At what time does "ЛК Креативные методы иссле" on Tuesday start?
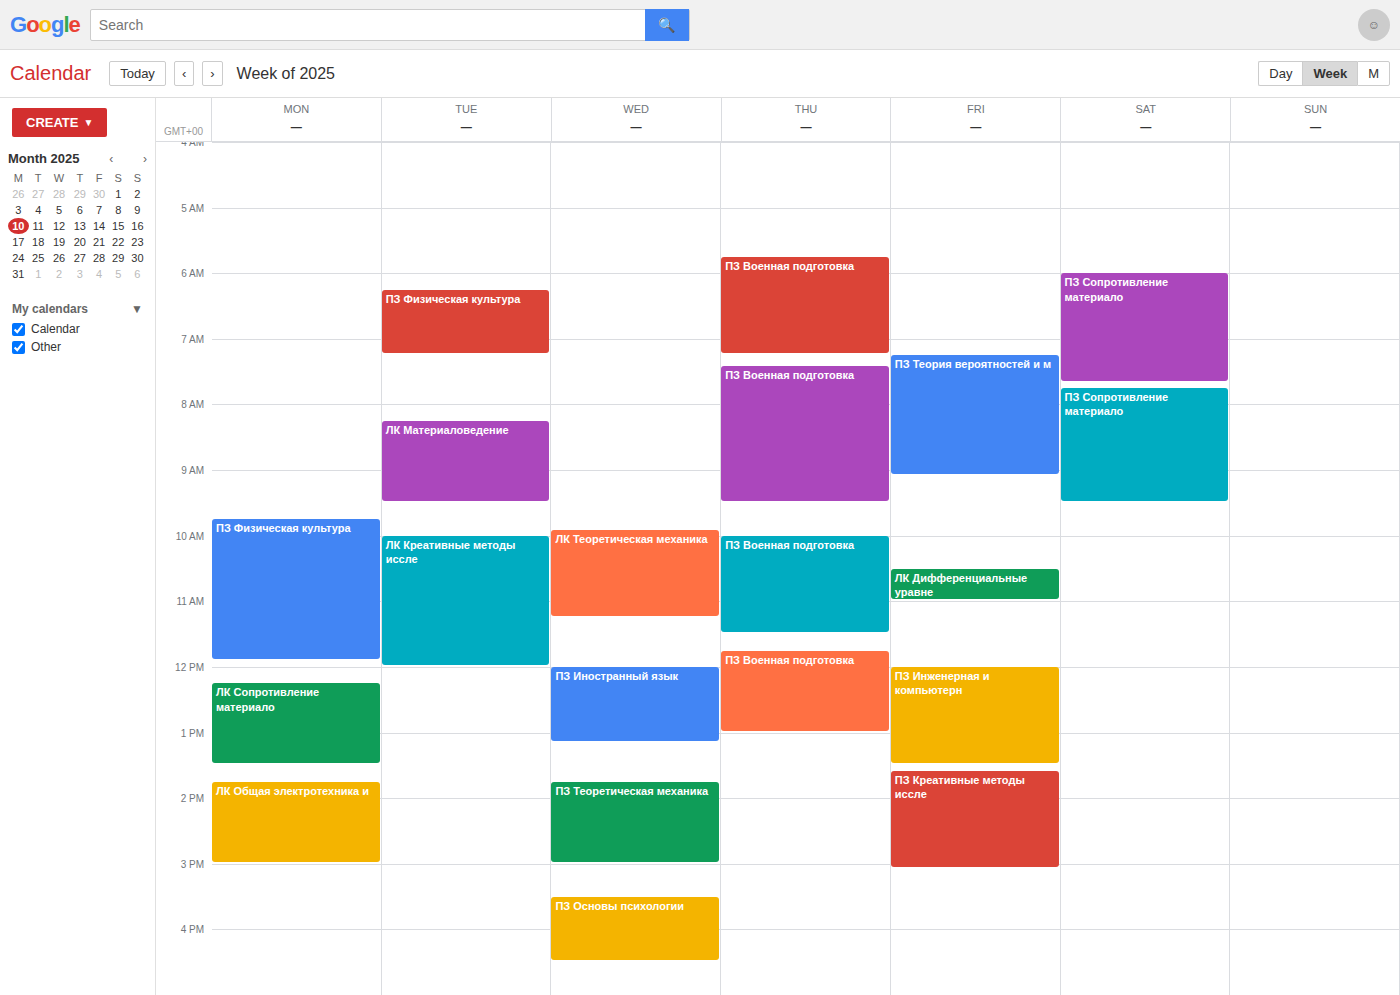
10:00 AM